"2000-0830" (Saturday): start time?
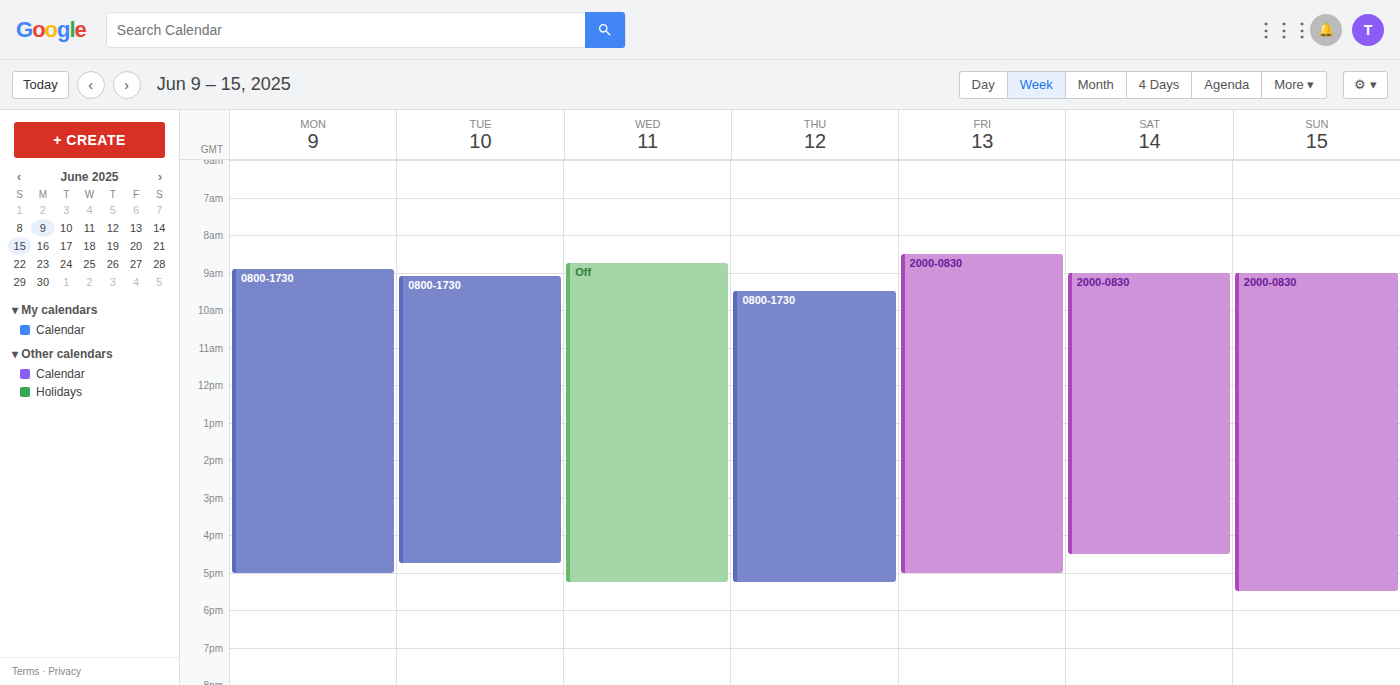
9:00 AM